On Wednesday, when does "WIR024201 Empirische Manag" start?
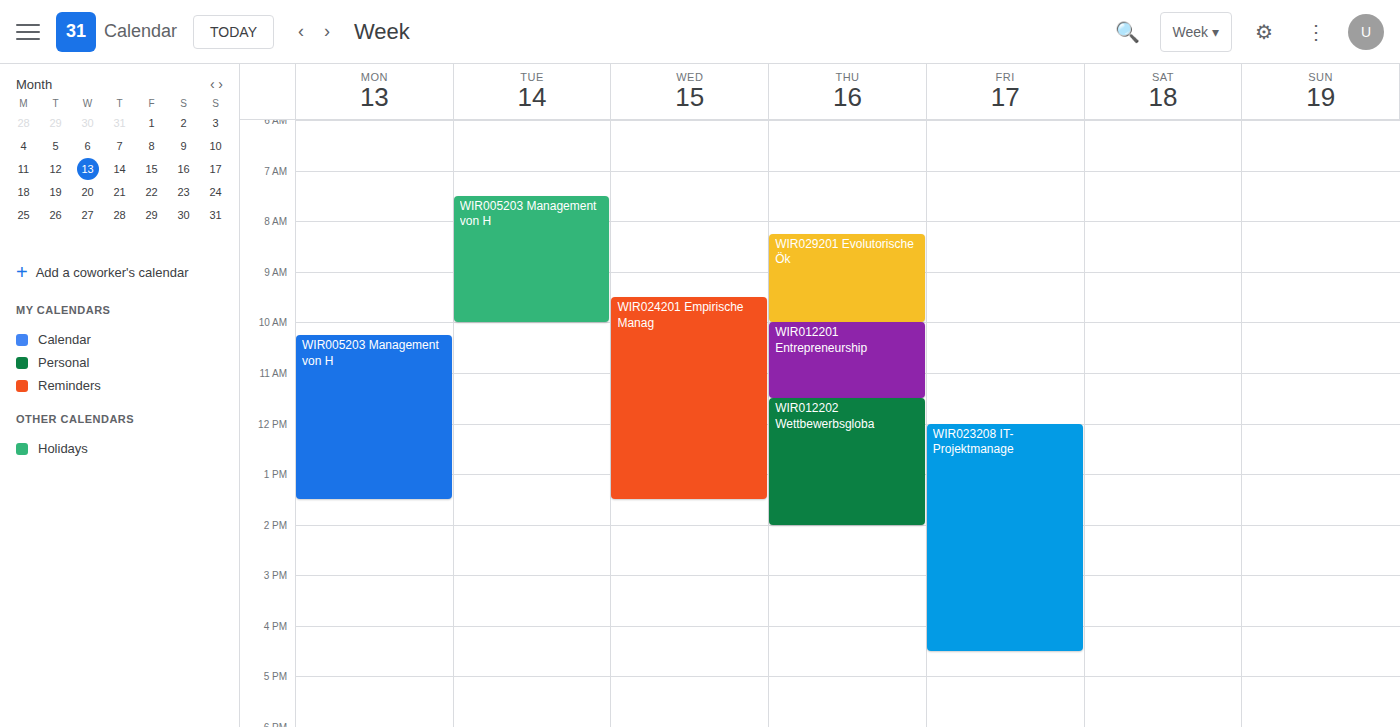
9:30 AM